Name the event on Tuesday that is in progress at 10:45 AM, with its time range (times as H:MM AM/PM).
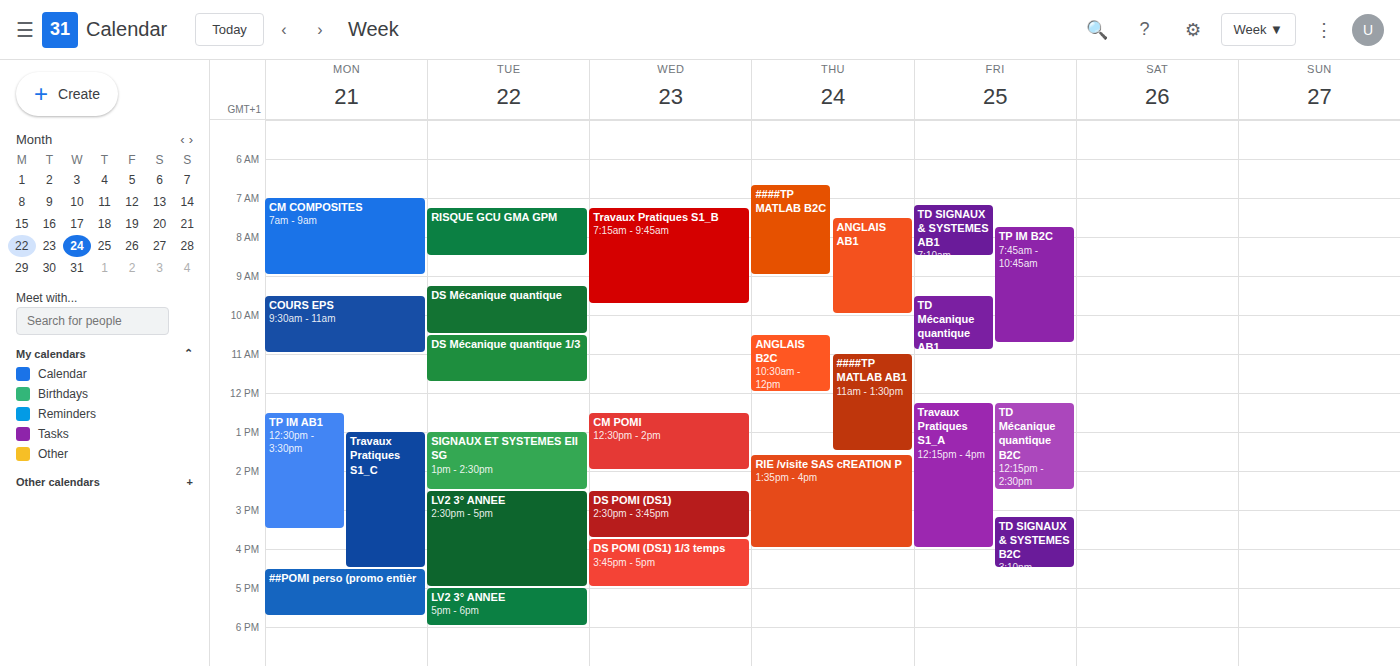
"DS Mécanique quantique 1/3", 10:30 AM to 11:45 AM